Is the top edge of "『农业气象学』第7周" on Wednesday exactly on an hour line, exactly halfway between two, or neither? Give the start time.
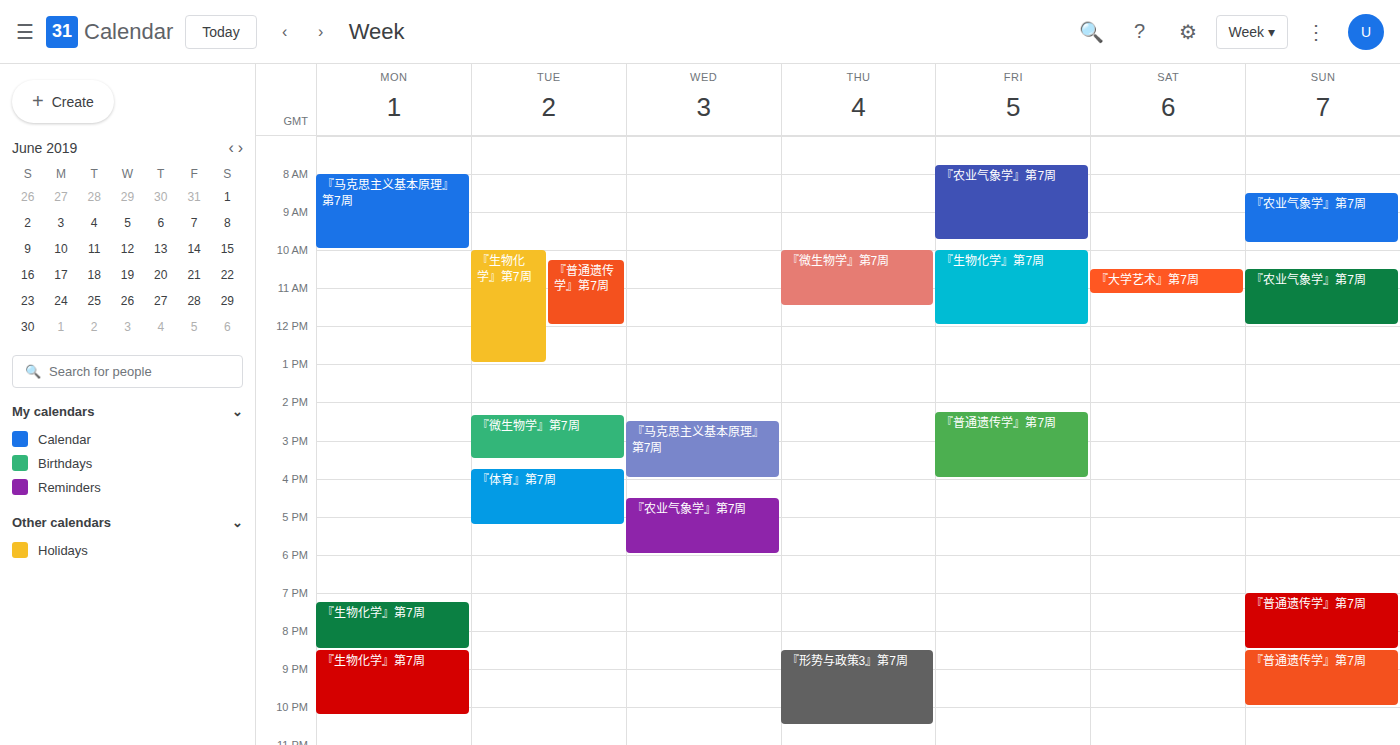
4:30 PM -- halfway between the 4 PM and 5 PM lines.